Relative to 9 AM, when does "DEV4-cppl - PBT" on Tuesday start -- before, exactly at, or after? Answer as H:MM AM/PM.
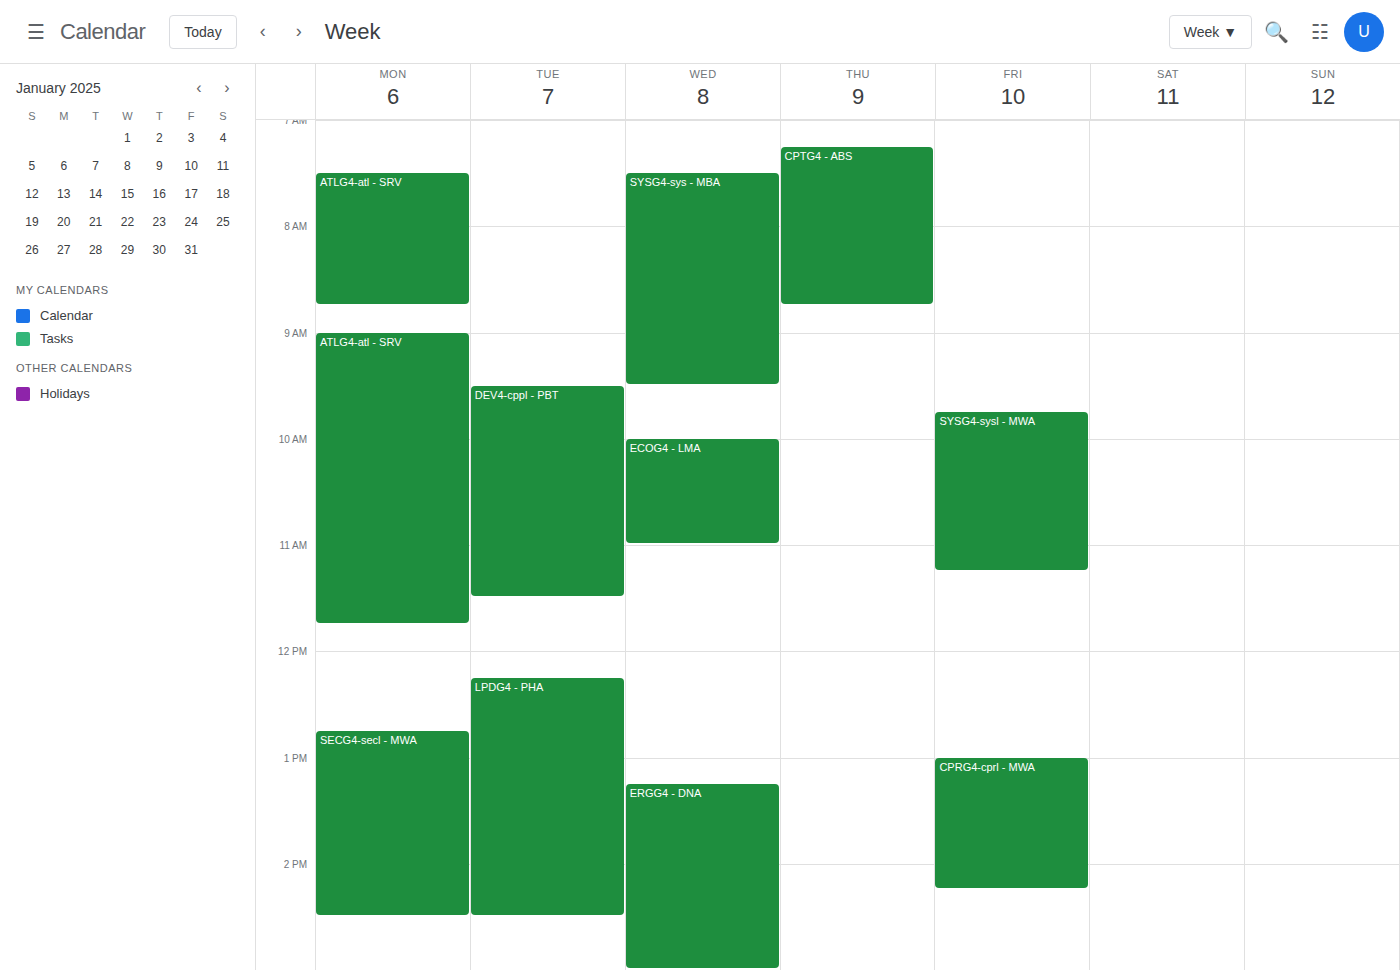
9:30 AM -- after 9 AM, 30 minutes below the 9 AM line.